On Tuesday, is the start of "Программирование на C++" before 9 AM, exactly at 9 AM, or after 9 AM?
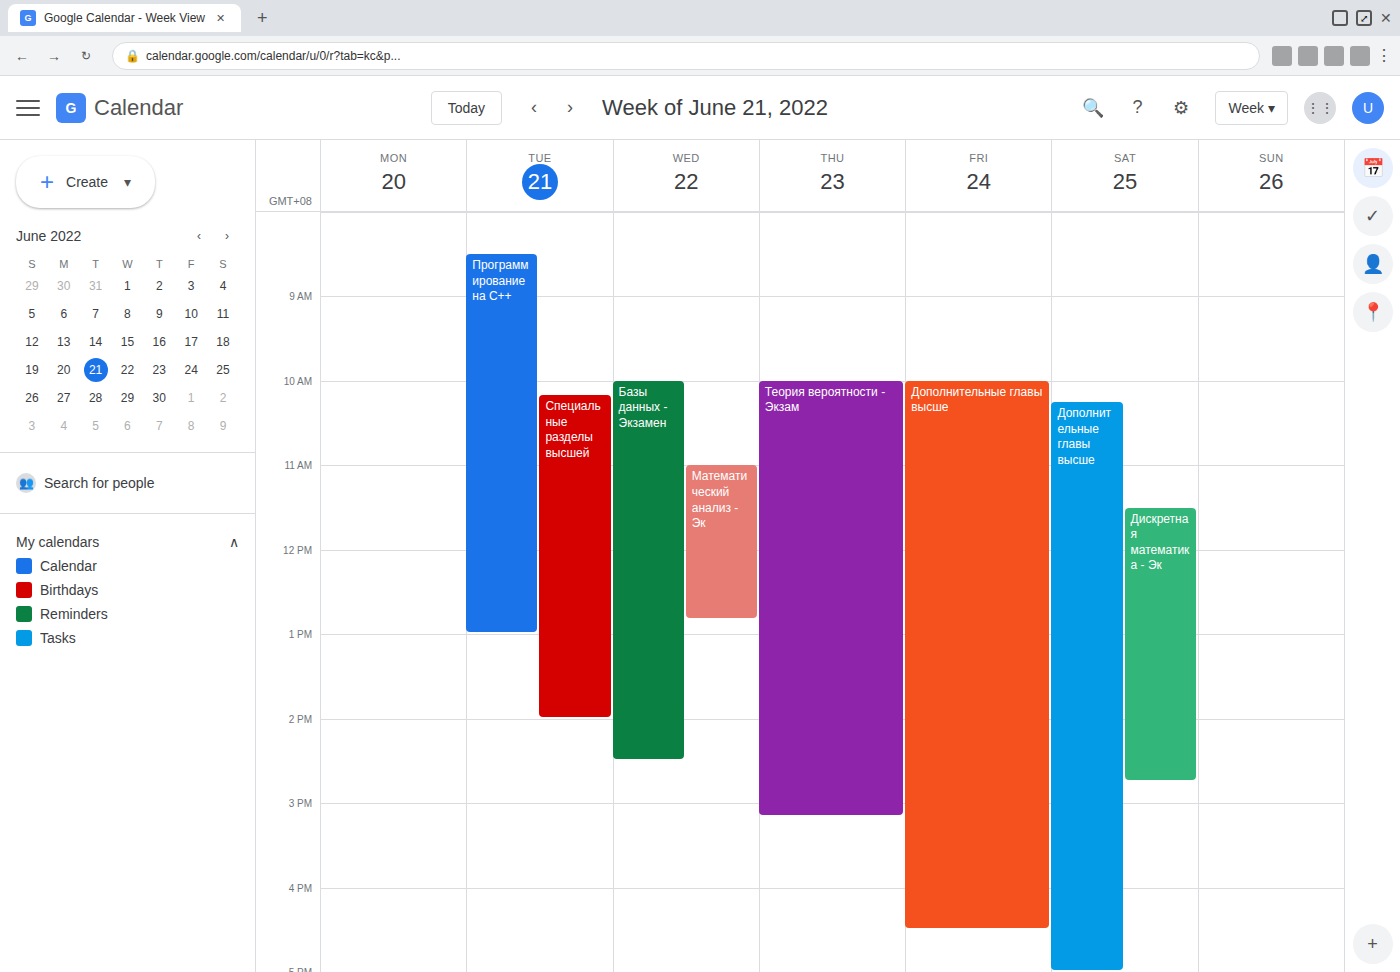
8:30 AM -- before 9 AM, 30 minutes above the 9 AM line.